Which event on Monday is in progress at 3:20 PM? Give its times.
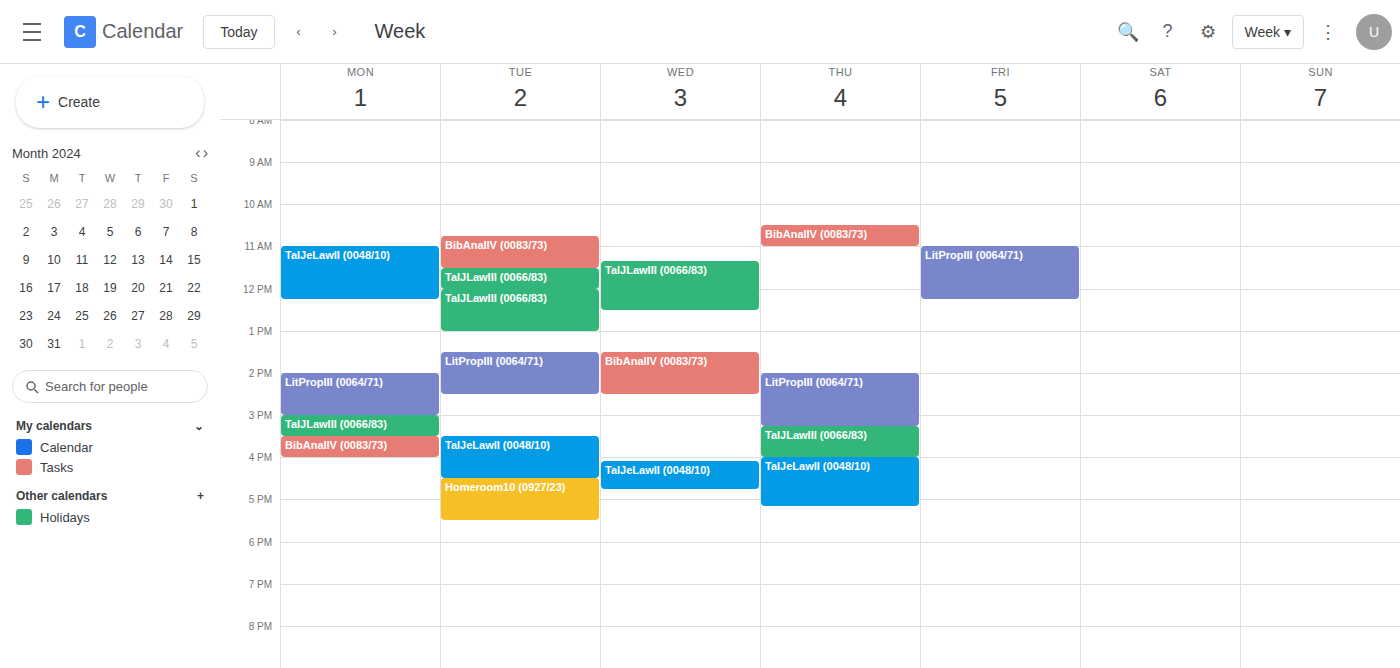
"TalJLawIII (0066/83)", 3:00 PM to 3:30 PM